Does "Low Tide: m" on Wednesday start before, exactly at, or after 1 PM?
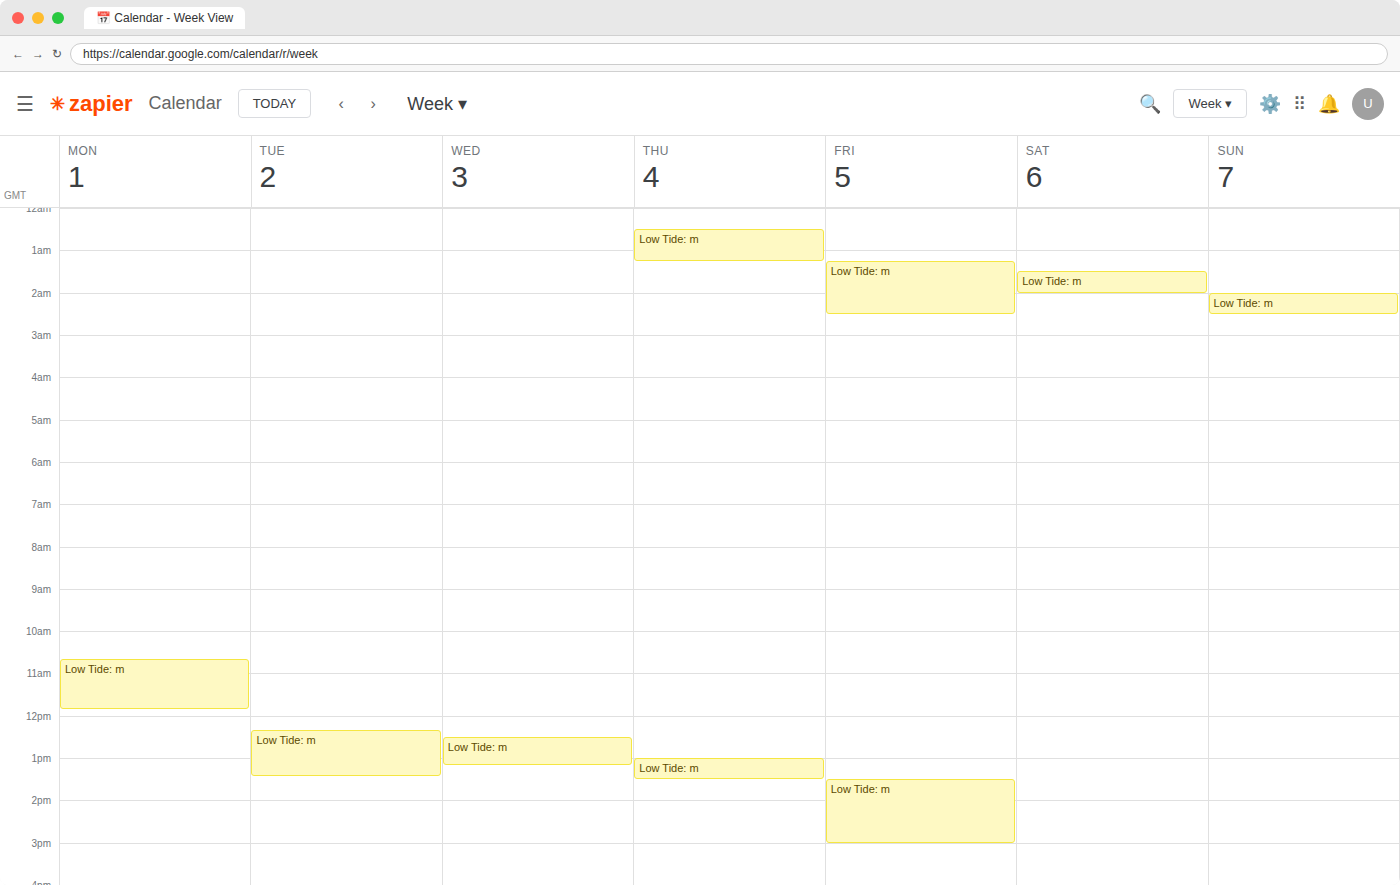
12:30 PM -- before 1 PM, 30 minutes above the 1 PM line.